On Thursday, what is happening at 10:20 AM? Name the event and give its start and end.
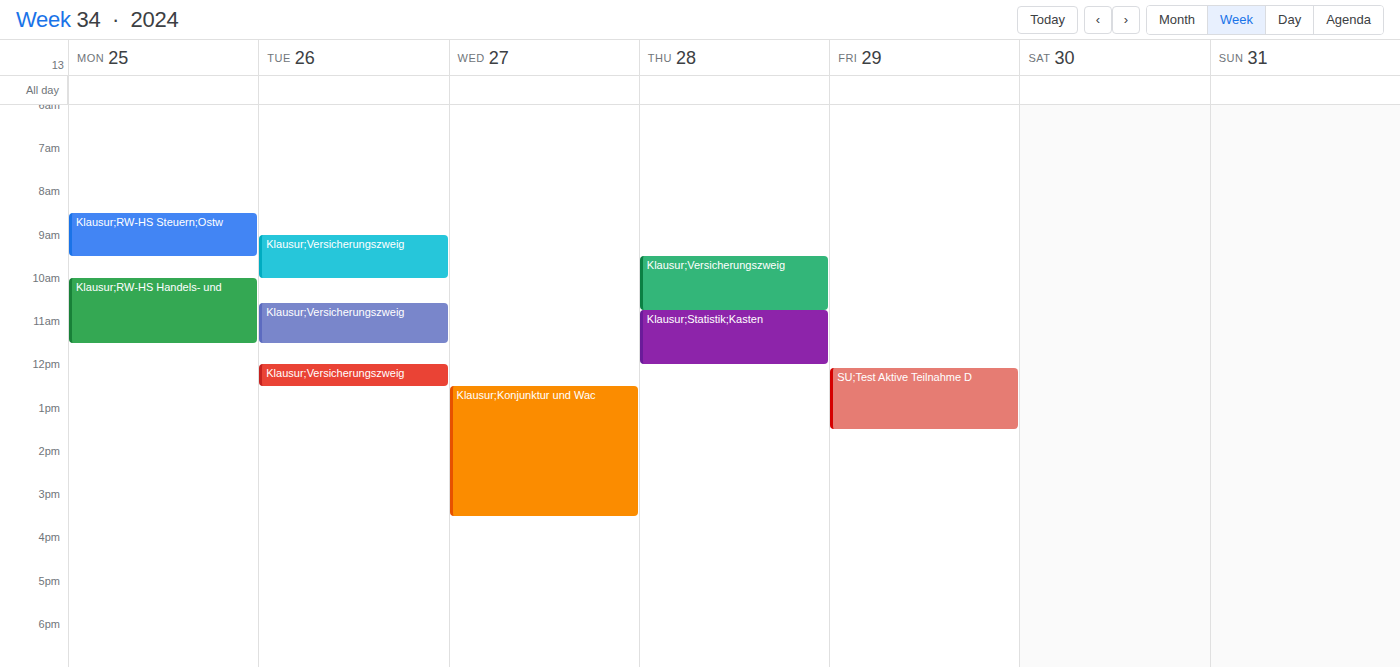
"Klausur;Versicherungszweig", 9:30 AM to 10:45 AM